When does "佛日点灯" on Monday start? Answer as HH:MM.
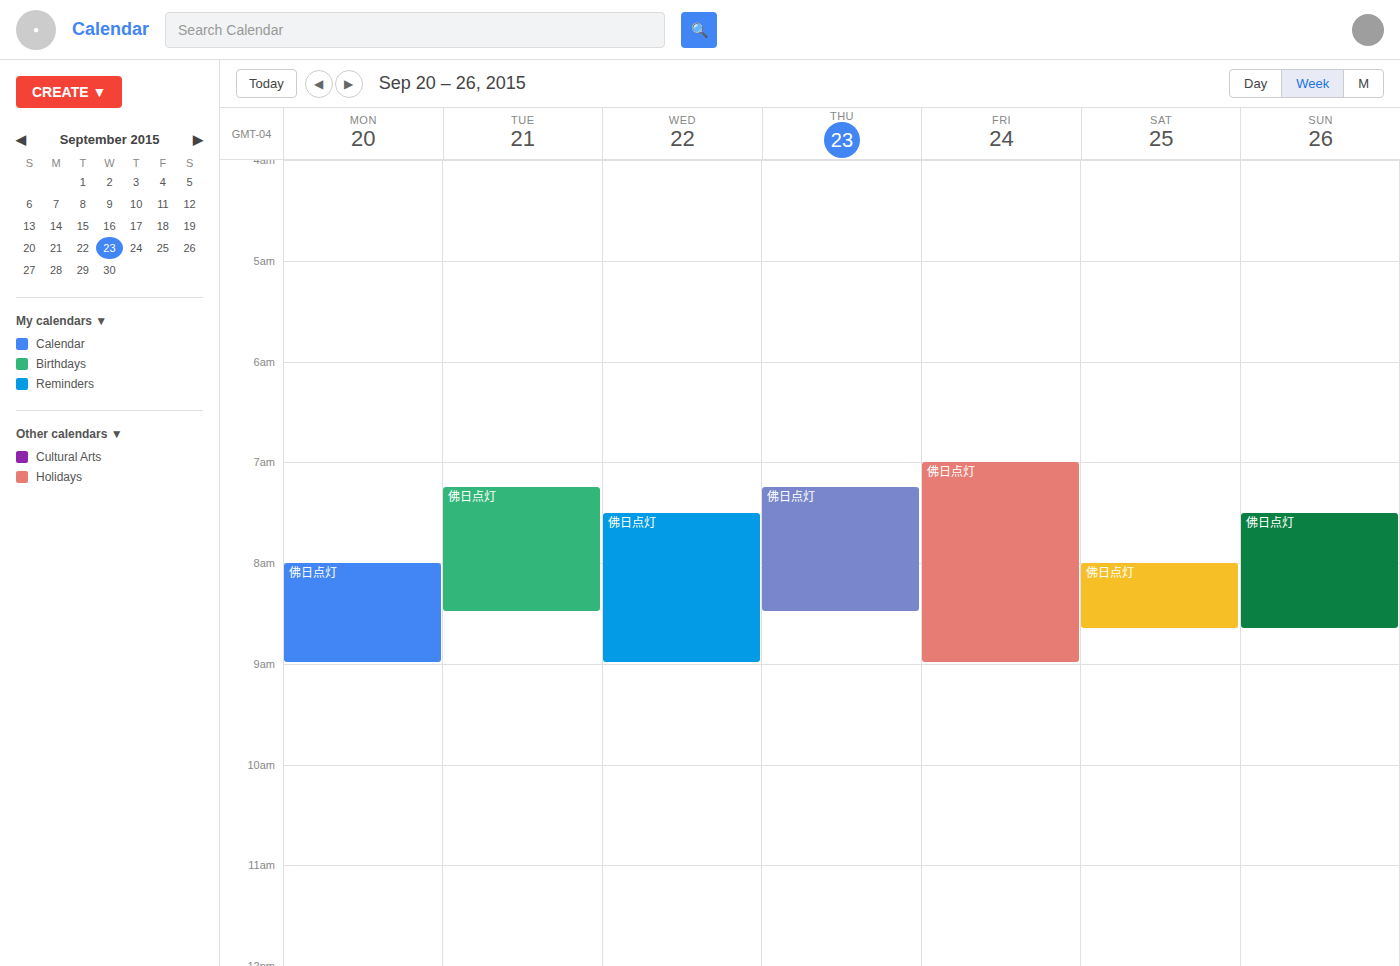
08:00